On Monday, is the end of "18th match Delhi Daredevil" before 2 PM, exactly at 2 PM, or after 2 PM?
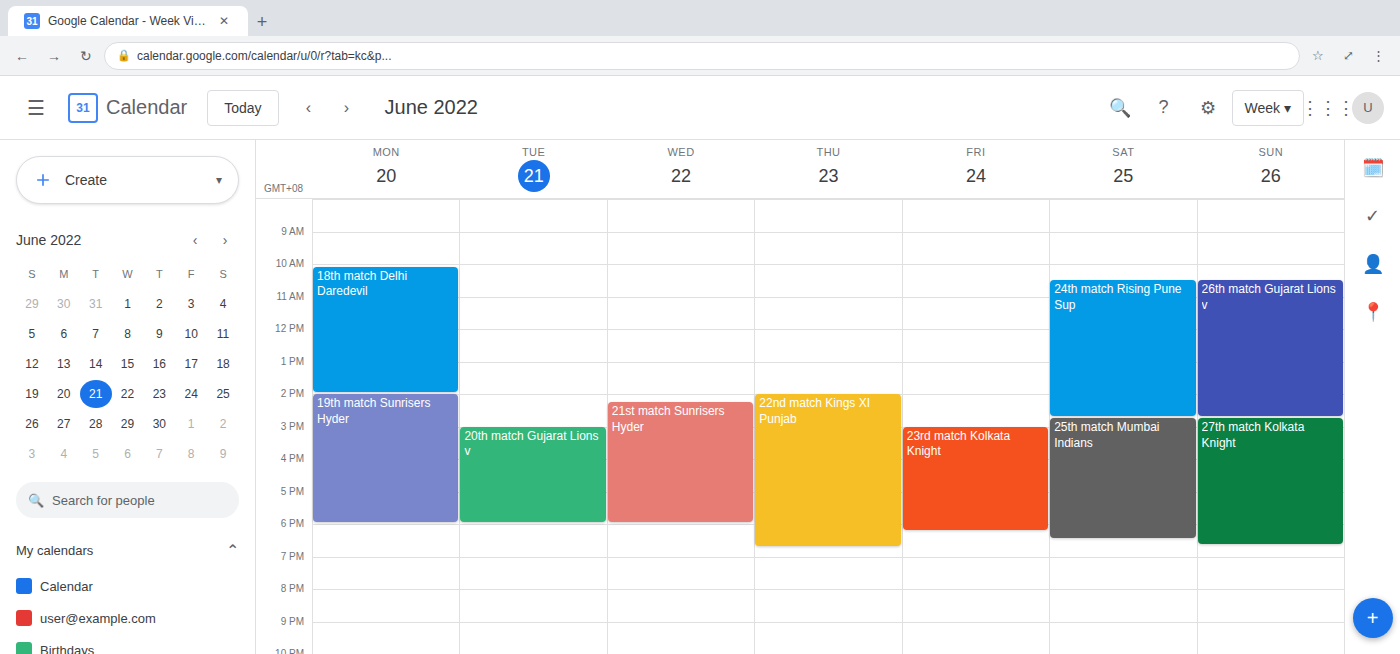
2:00 PM -- exactly at 2 PM, on the 2 PM line.